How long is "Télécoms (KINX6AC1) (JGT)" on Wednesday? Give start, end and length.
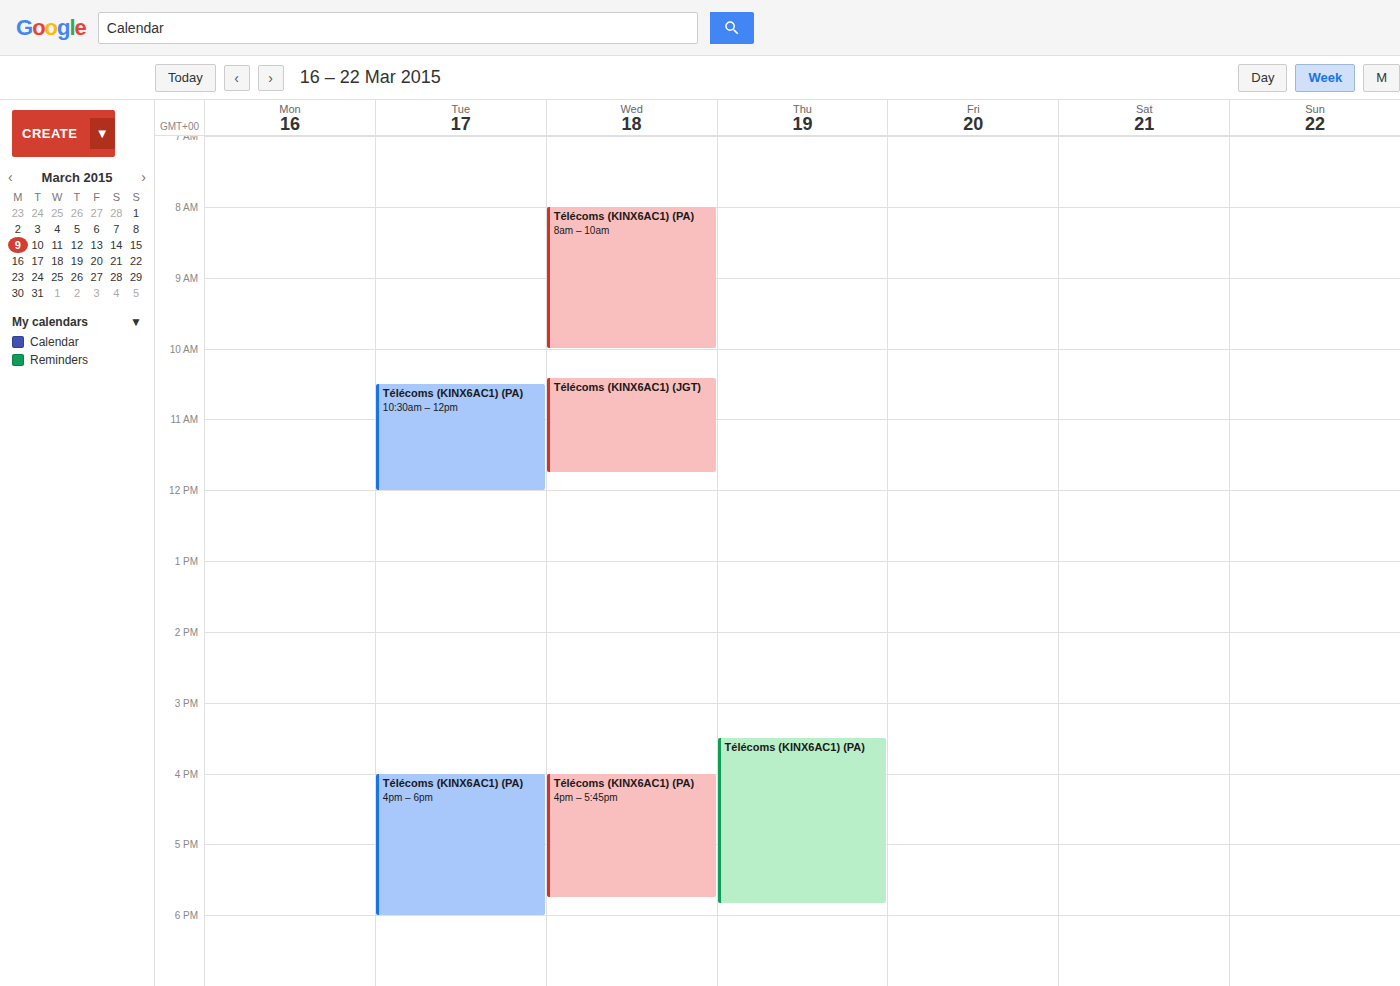
10:25 AM to 11:45 AM, 1 hour 20 minutes